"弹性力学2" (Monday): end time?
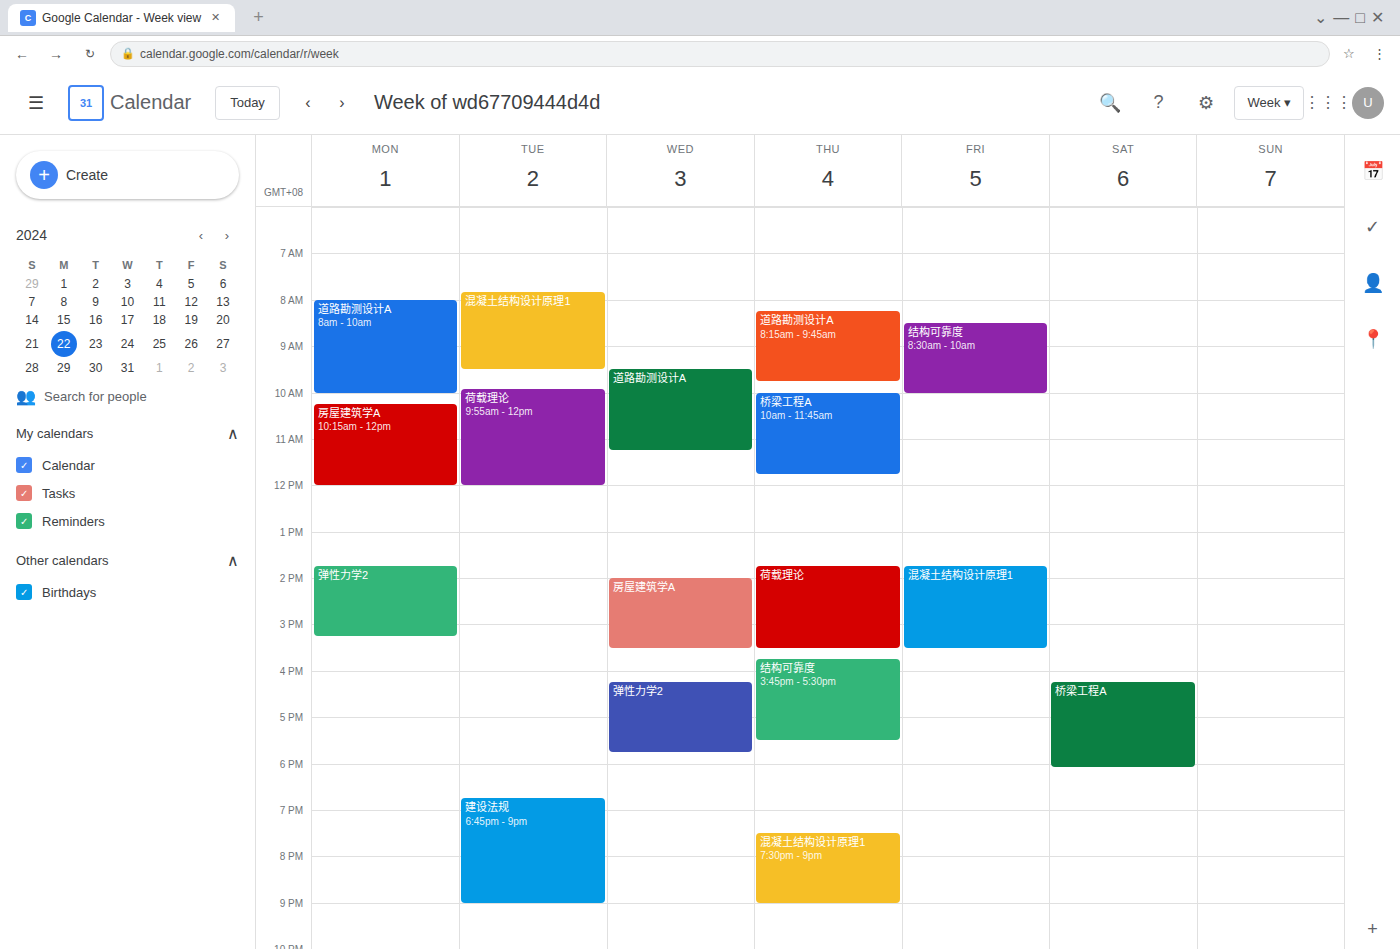
3:15 PM